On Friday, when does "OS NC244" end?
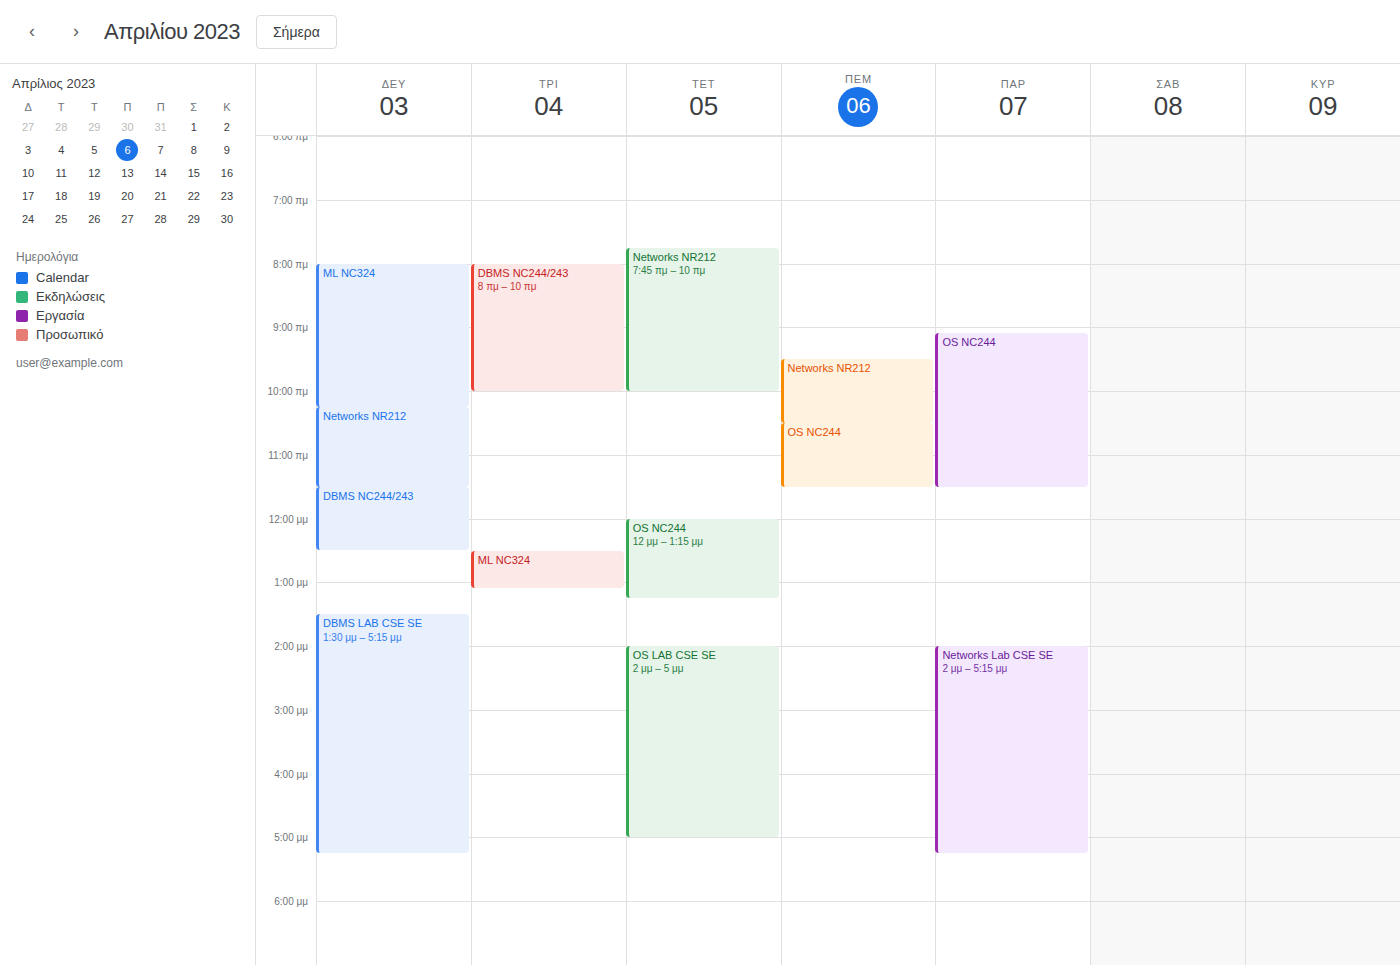
11:30 AM